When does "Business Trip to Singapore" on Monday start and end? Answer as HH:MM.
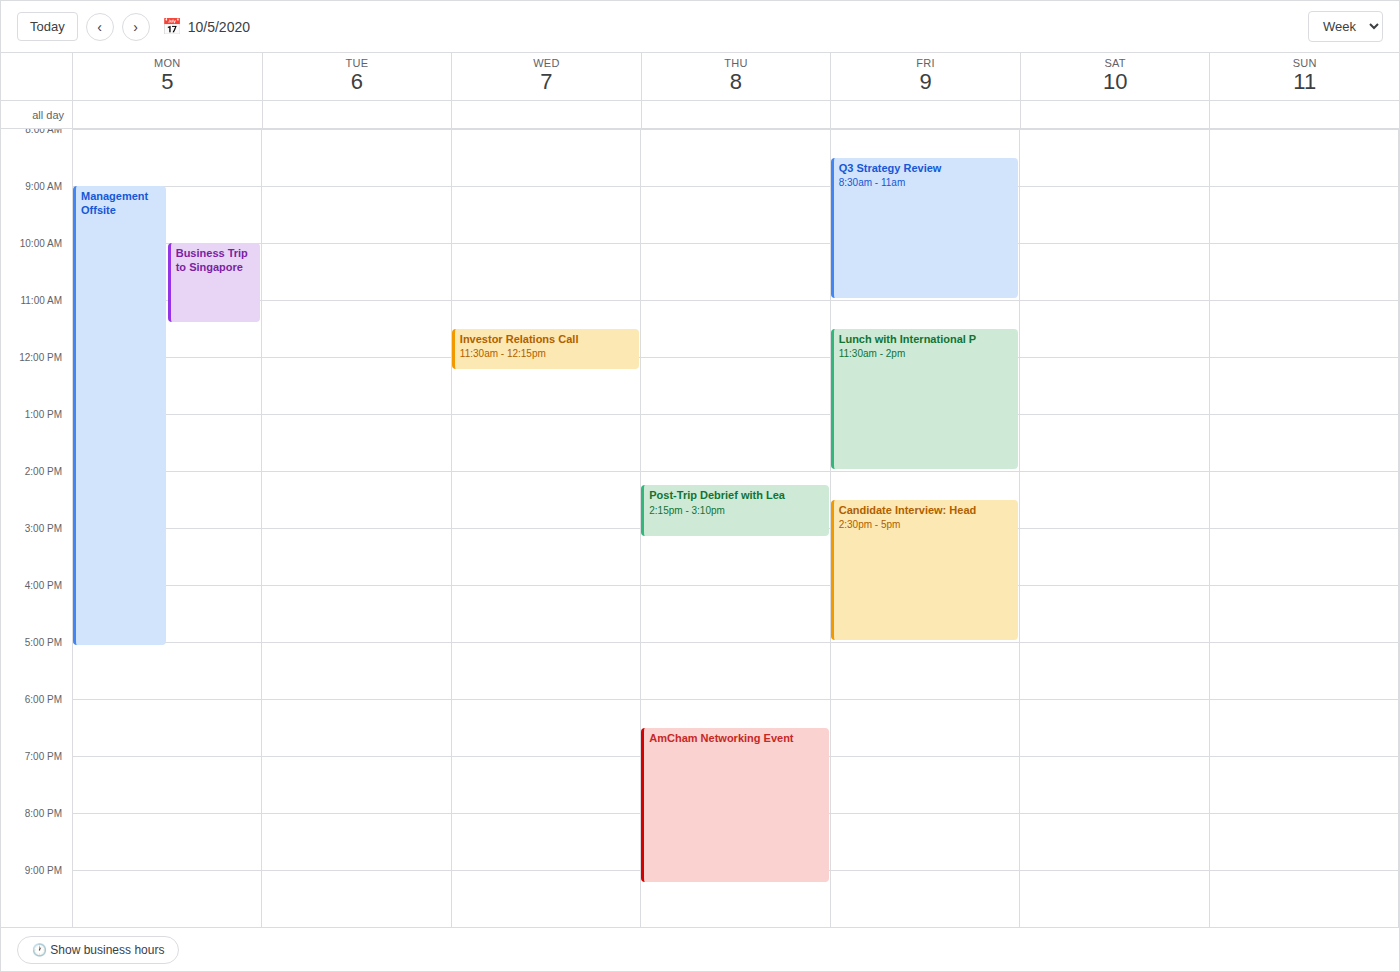
10:00 to 11:25